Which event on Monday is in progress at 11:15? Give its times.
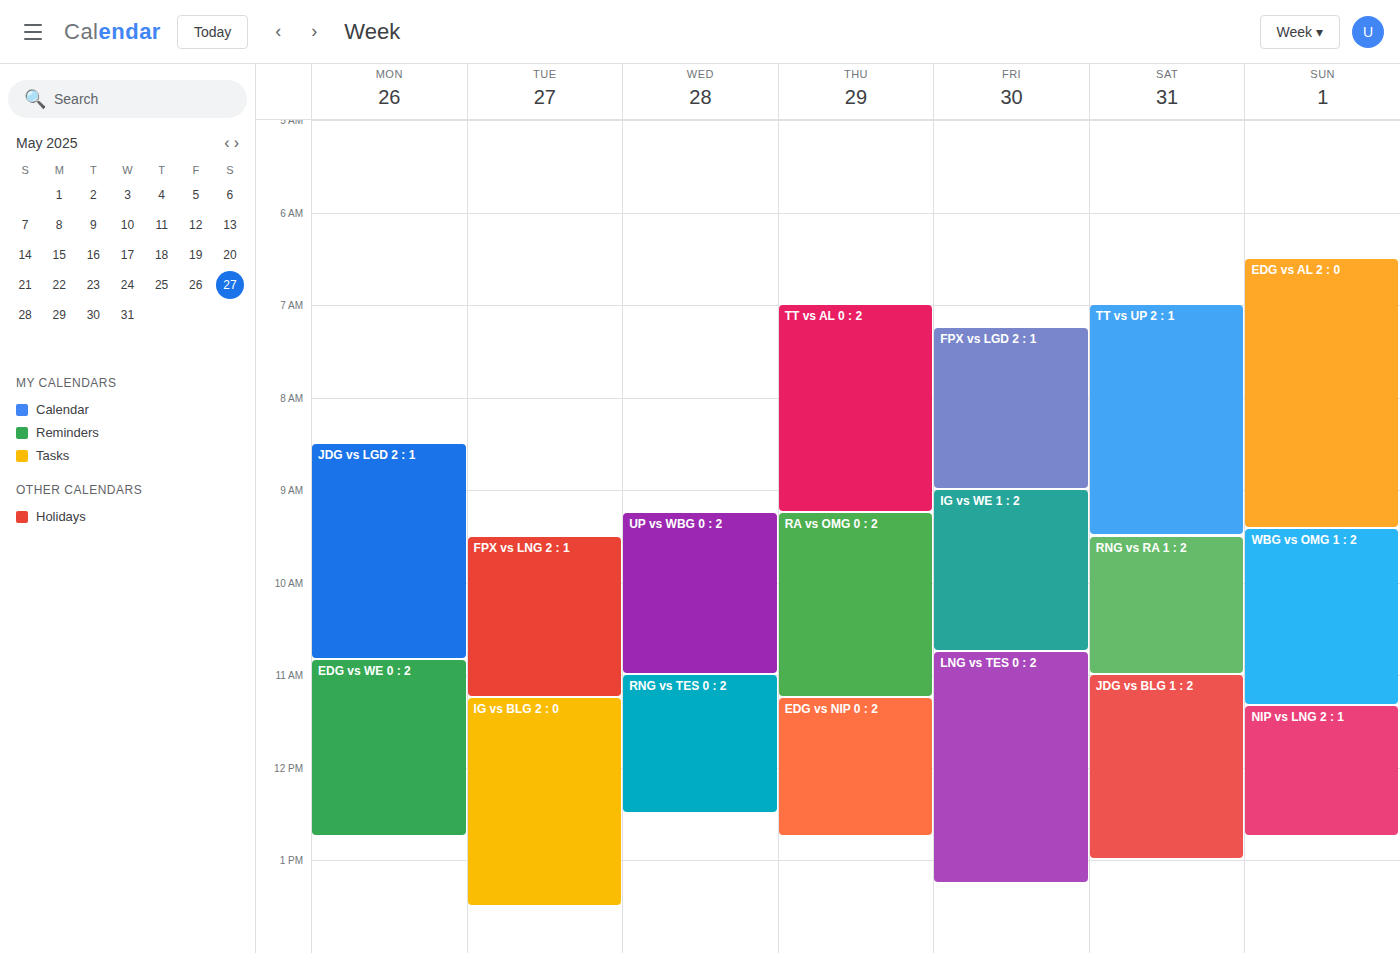
"EDG vs WE 0 : 2", 10:50 to 12:45